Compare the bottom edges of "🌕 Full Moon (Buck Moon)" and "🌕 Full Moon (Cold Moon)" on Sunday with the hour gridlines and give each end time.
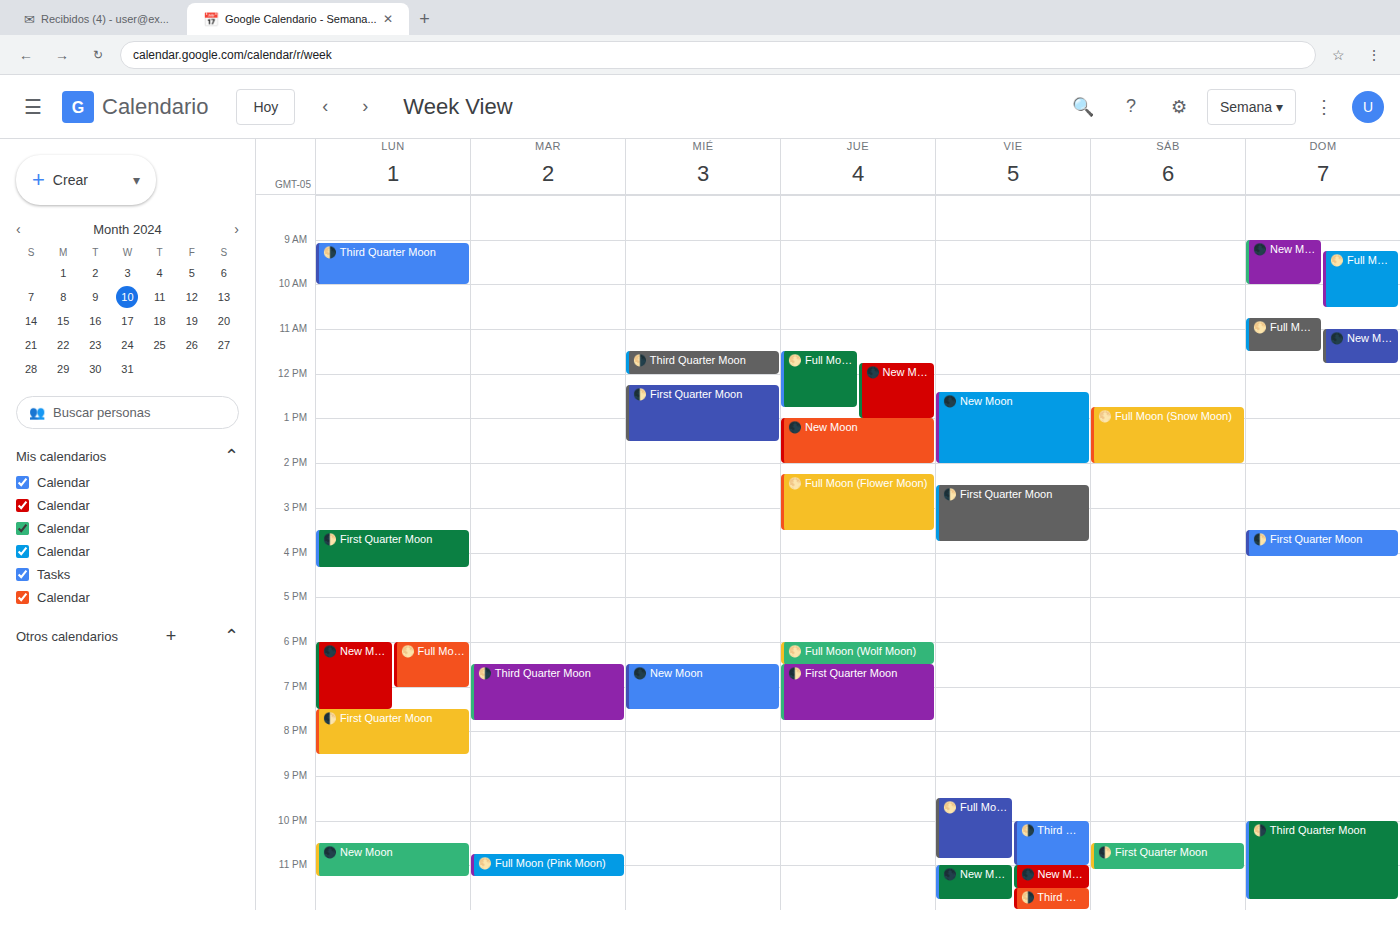
"🌕 Full Moon (Buck Moon)": 11:30 AM, halfway between the 11 AM and 12 PM lines. "🌕 Full Moon (Cold Moon)": 10:30 AM, halfway between the 10 AM and 11 AM lines.